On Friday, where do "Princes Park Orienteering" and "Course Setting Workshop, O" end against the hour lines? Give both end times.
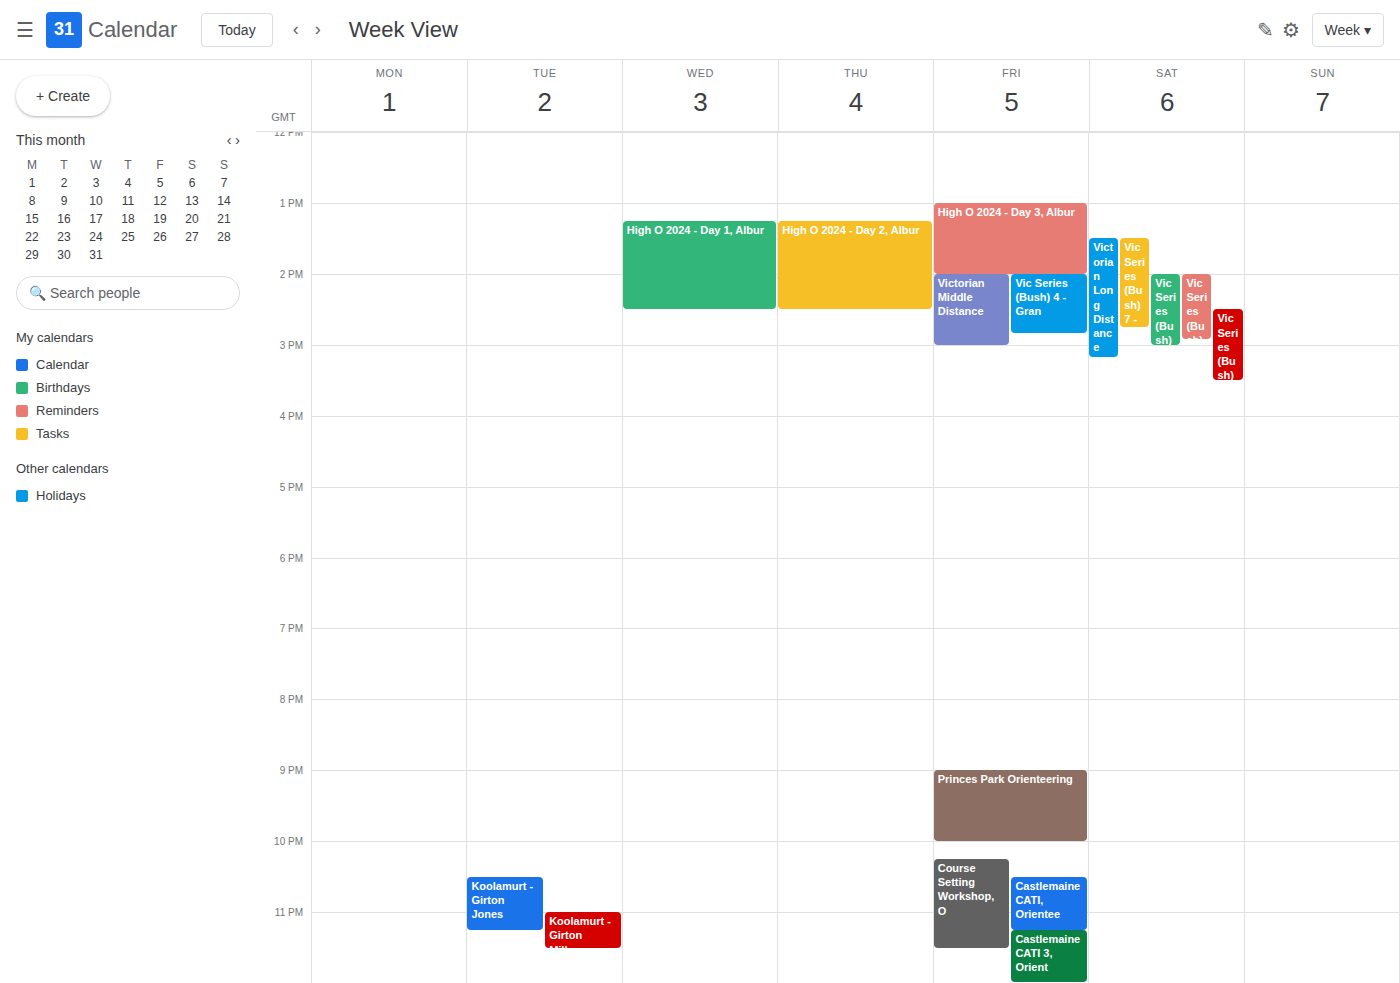
"Princes Park Orienteering": 10:00 PM, exactly on the 10 PM line. "Course Setting Workshop, O": 11:30 PM, halfway between the 11 PM and 12 AM lines.